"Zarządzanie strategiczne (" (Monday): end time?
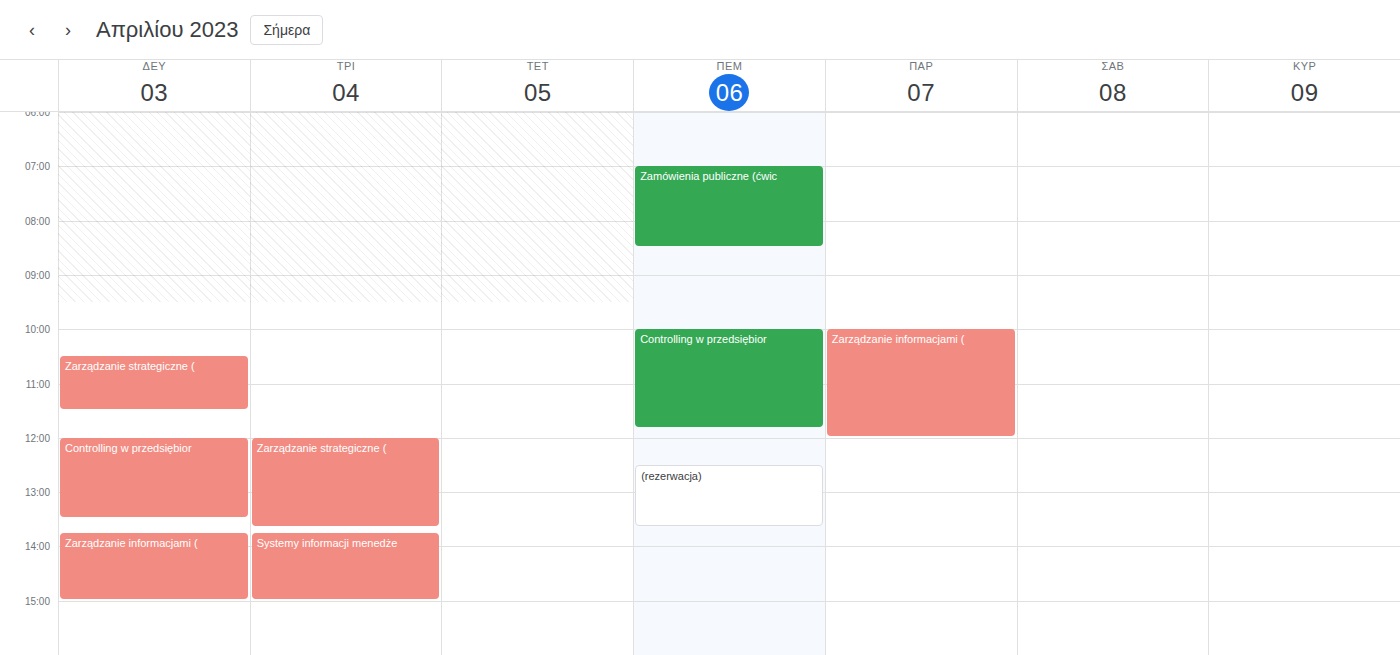
11:30